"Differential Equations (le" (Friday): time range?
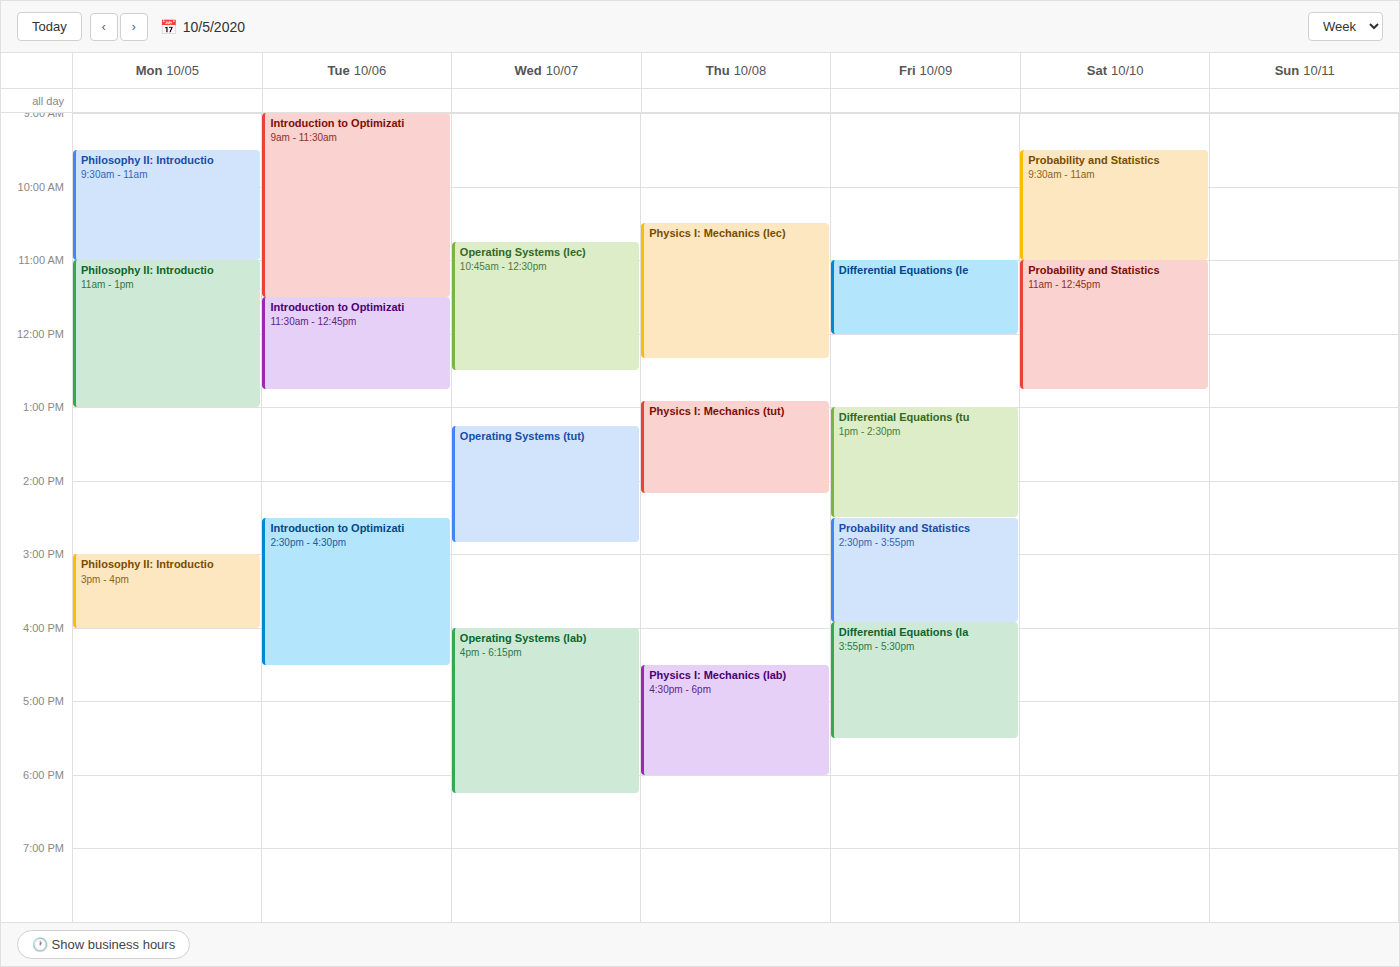
11:00 AM to 12:00 PM